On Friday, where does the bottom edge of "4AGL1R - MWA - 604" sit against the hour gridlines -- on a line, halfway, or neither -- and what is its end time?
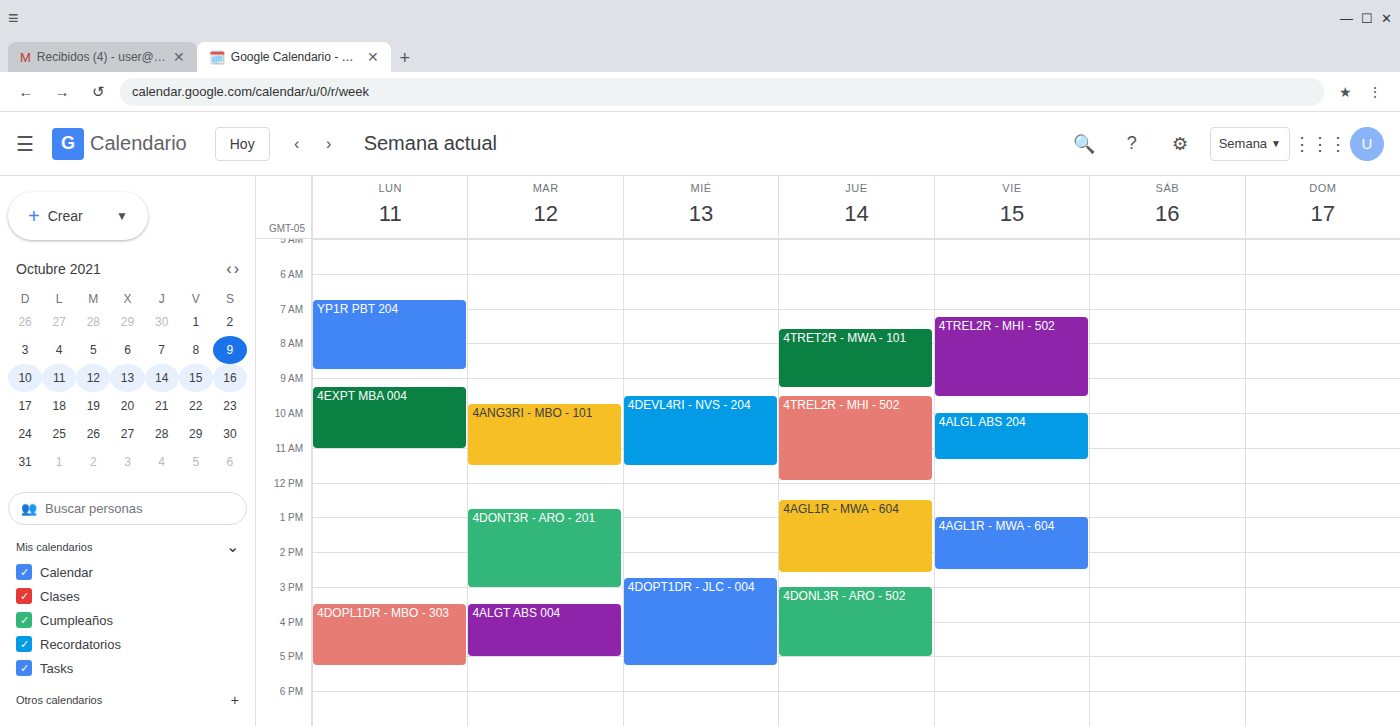
2:30 PM -- halfway between the 2 PM and 3 PM lines.